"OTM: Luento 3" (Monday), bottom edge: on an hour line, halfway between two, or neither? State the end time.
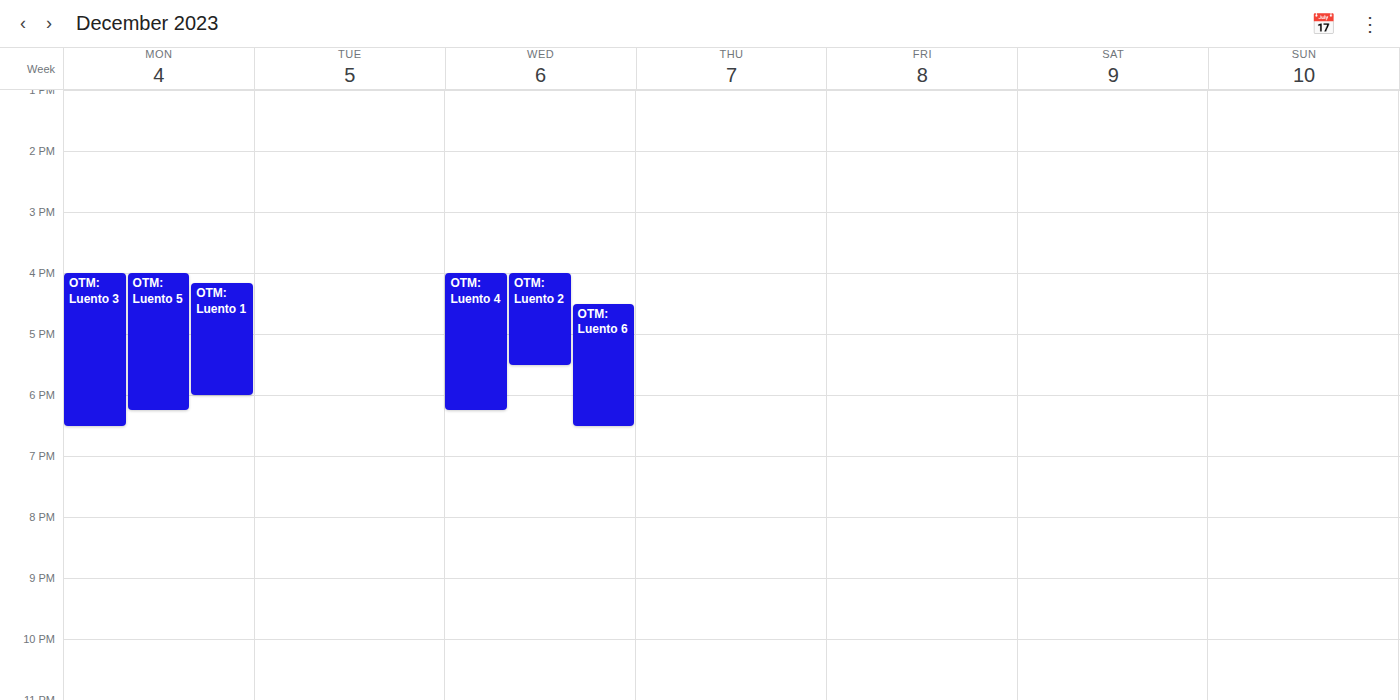
6:30 PM -- halfway between the 6 PM and 7 PM lines.